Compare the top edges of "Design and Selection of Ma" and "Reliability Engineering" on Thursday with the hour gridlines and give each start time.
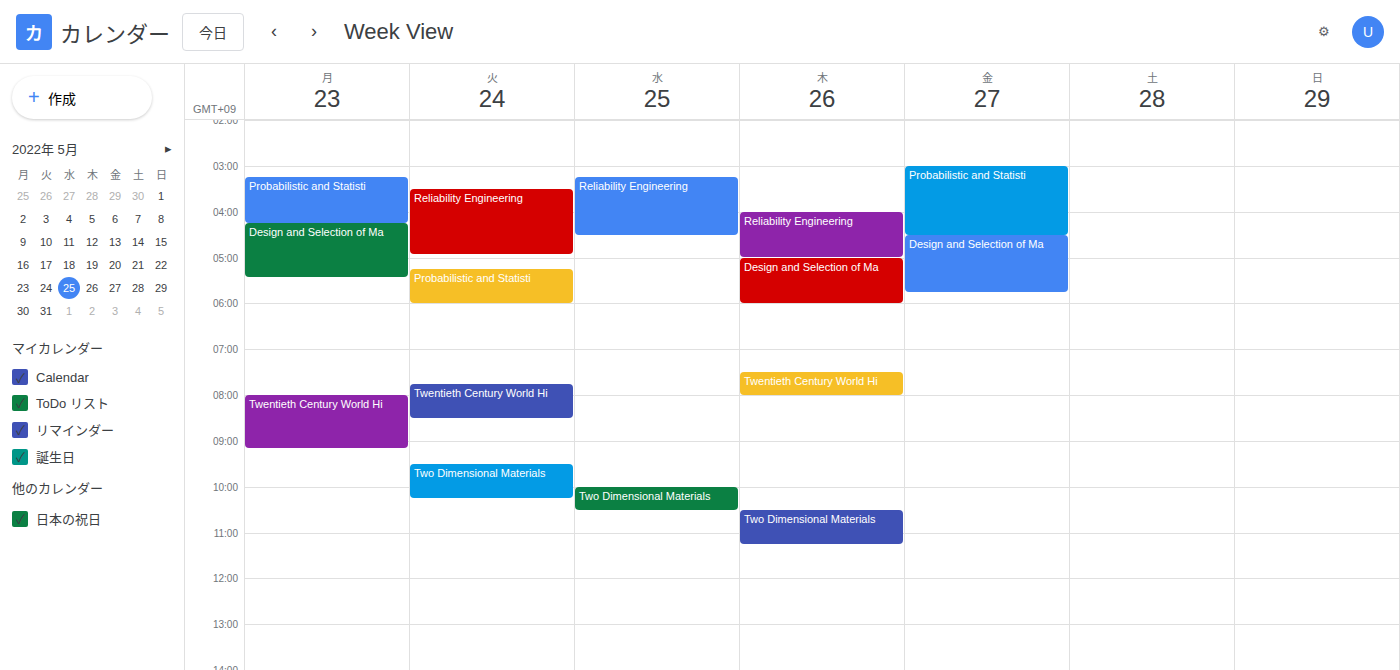
"Design and Selection of Ma": 5:00 AM, exactly on the 5 AM line. "Reliability Engineering": 4:00 AM, exactly on the 4 AM line.